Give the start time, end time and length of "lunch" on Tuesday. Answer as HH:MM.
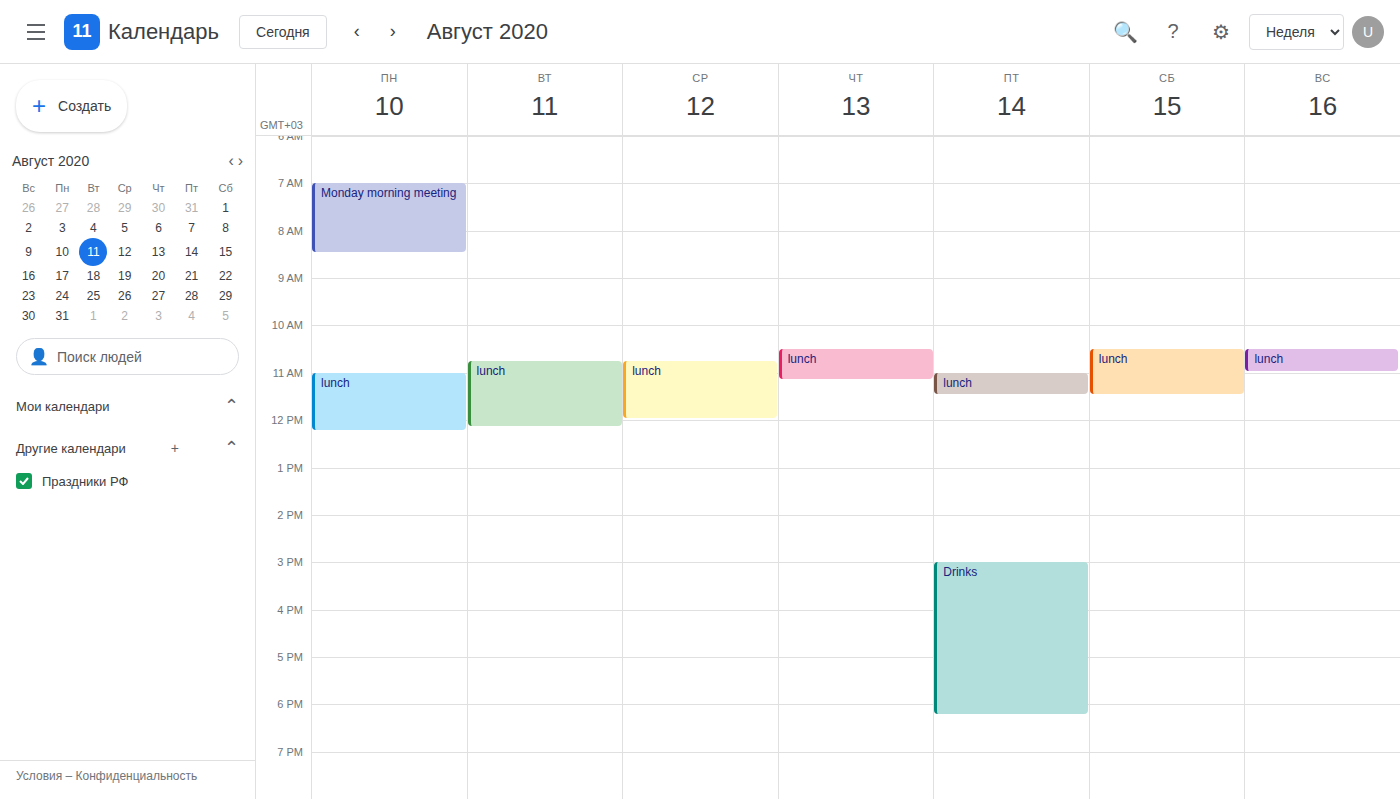
10:45 to 12:10, 1 hour 25 minutes